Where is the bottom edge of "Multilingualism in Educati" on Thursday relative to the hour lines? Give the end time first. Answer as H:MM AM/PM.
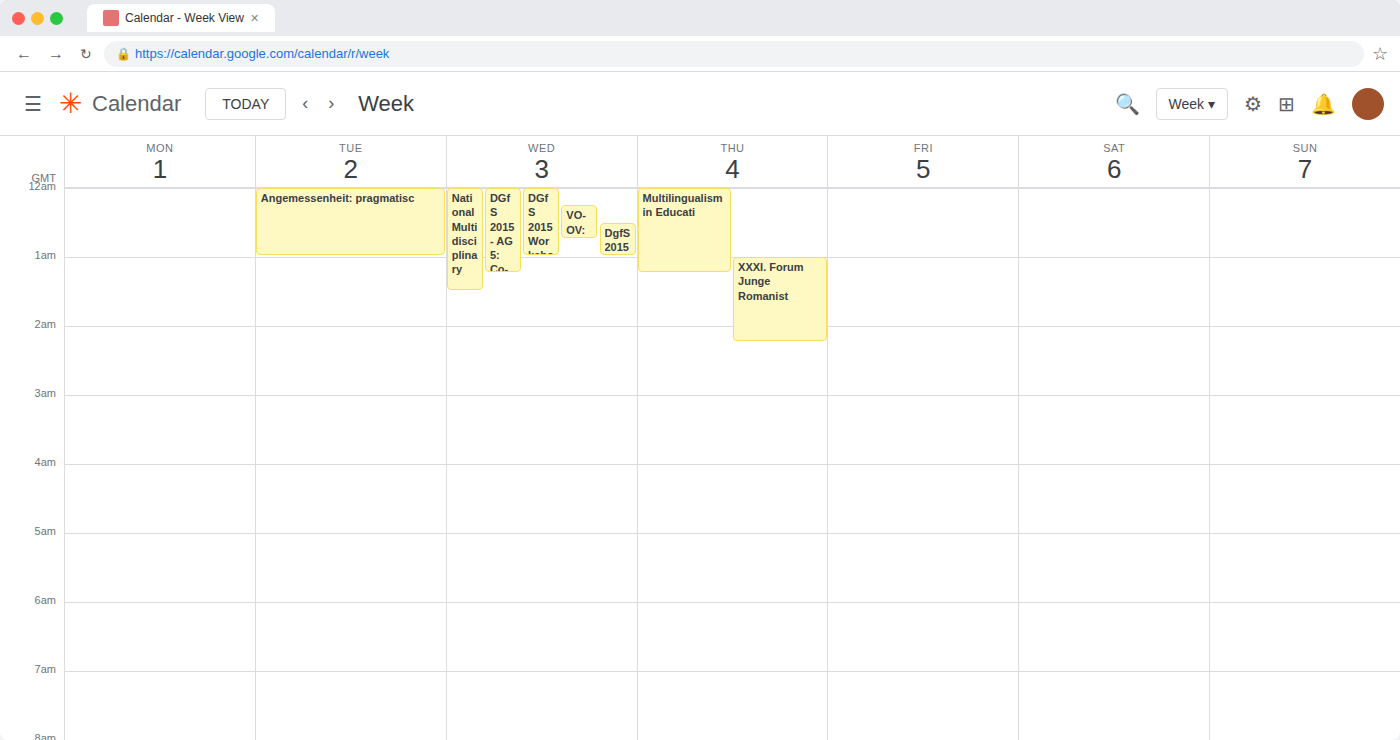
1:15 AM -- neither: a quarter of the way from the 1 AM line to the 2 AM line.